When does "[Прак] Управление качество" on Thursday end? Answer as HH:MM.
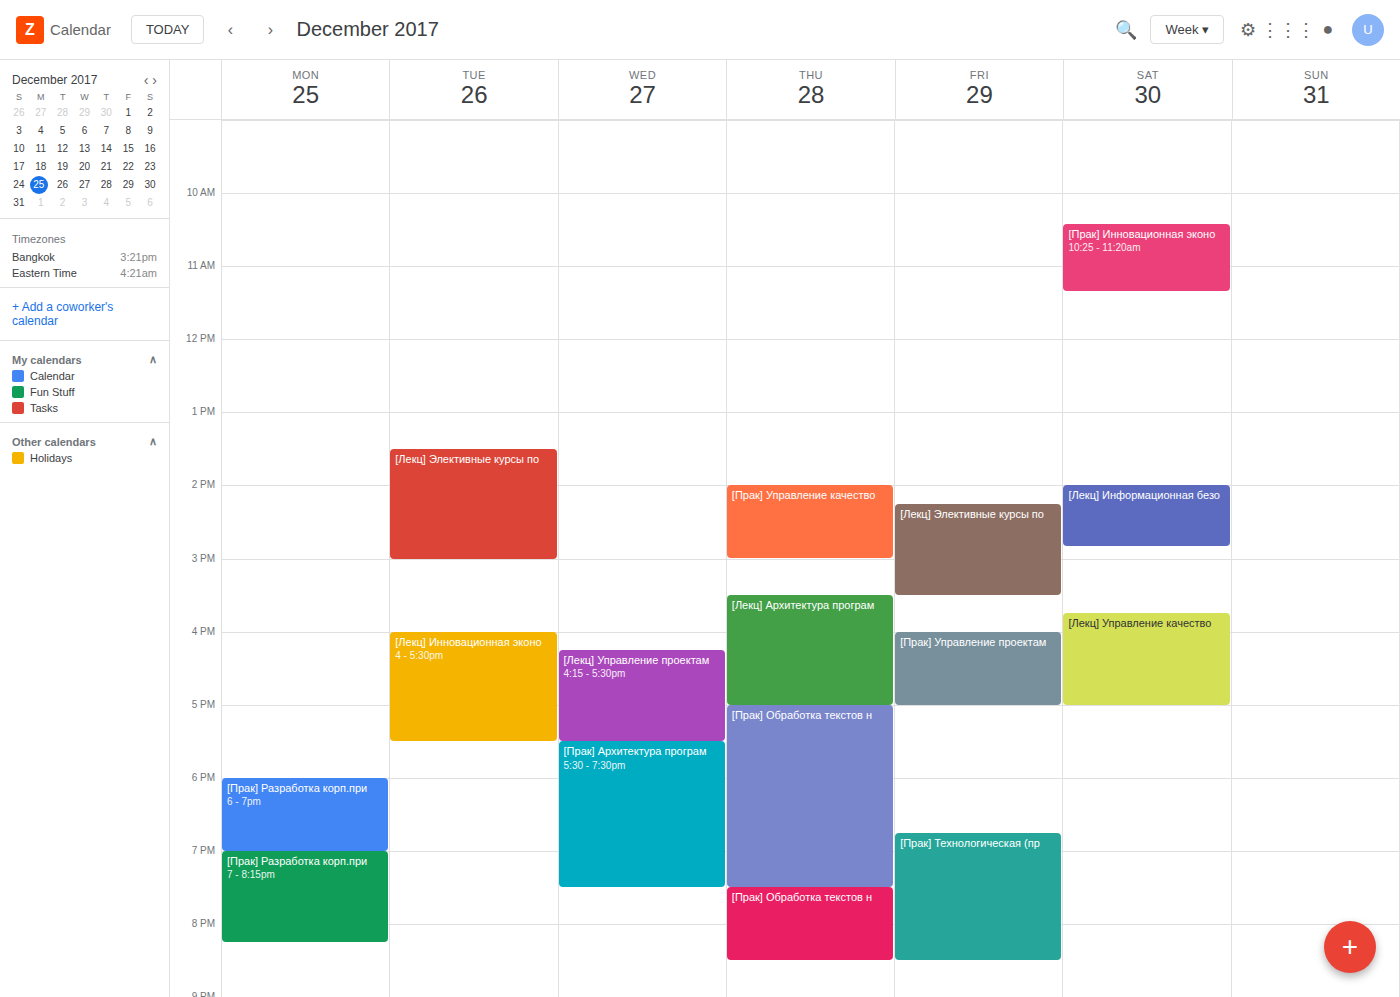
15:00